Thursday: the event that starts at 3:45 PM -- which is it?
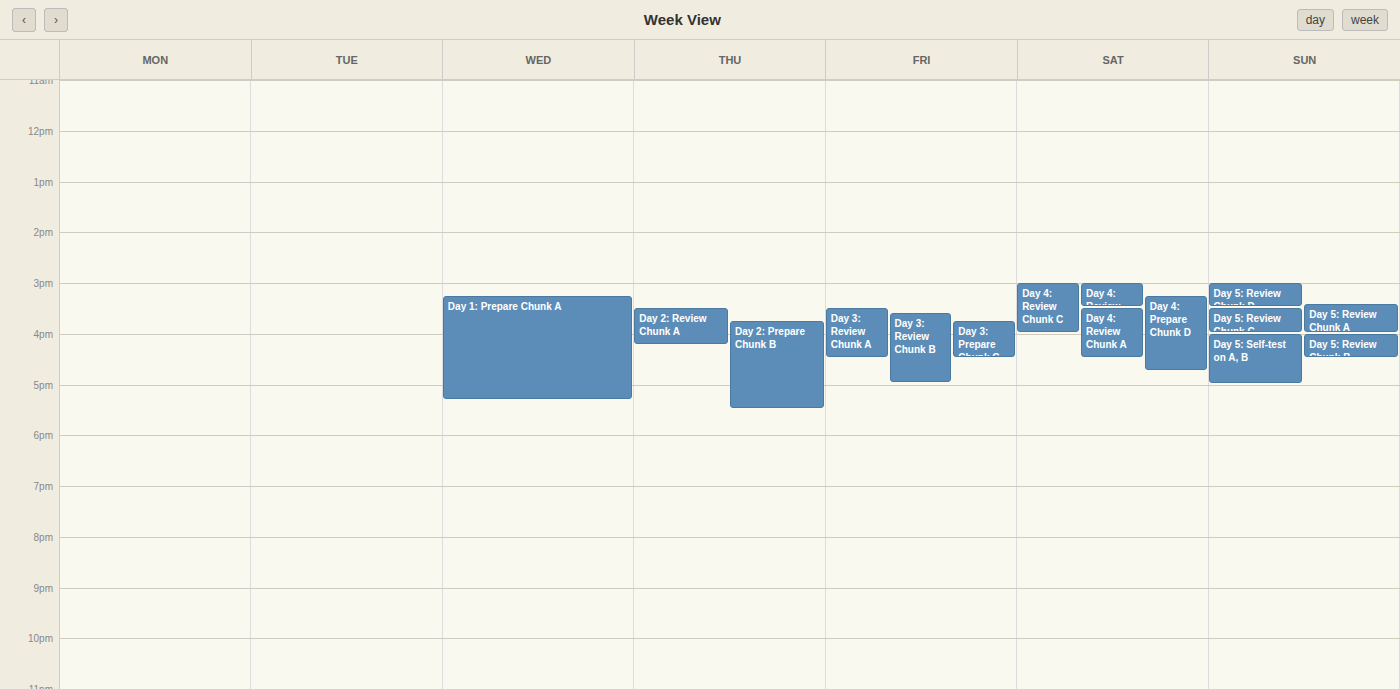
"Day 2: Prepare Chunk B"